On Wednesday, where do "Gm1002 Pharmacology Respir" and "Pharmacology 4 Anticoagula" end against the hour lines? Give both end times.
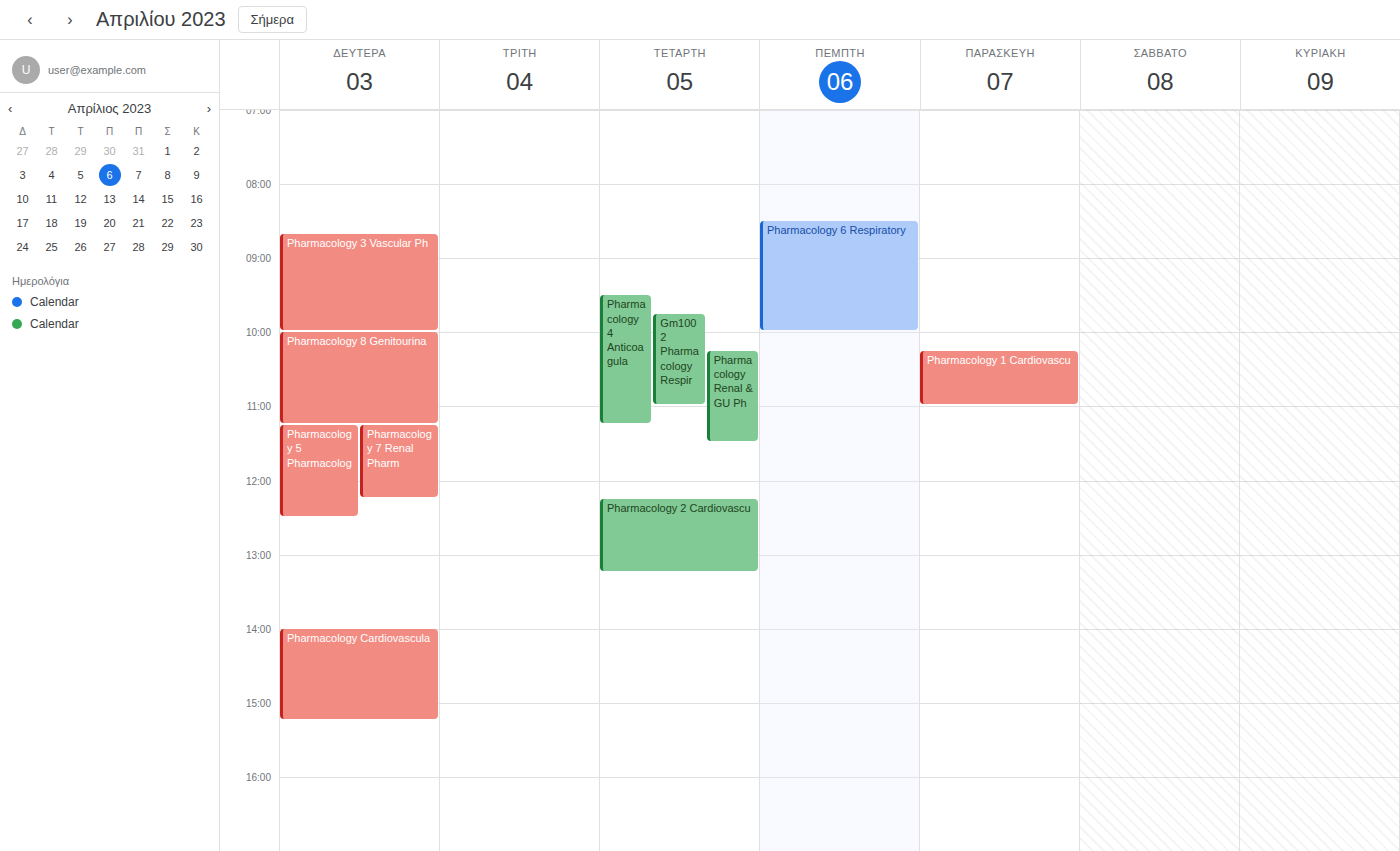
"Gm1002 Pharmacology Respir": 11:00 AM, exactly on the 11 AM line. "Pharmacology 4 Anticoagula": 11:15 AM, neither: a quarter of the way from the 11 AM line to the 12 PM line.